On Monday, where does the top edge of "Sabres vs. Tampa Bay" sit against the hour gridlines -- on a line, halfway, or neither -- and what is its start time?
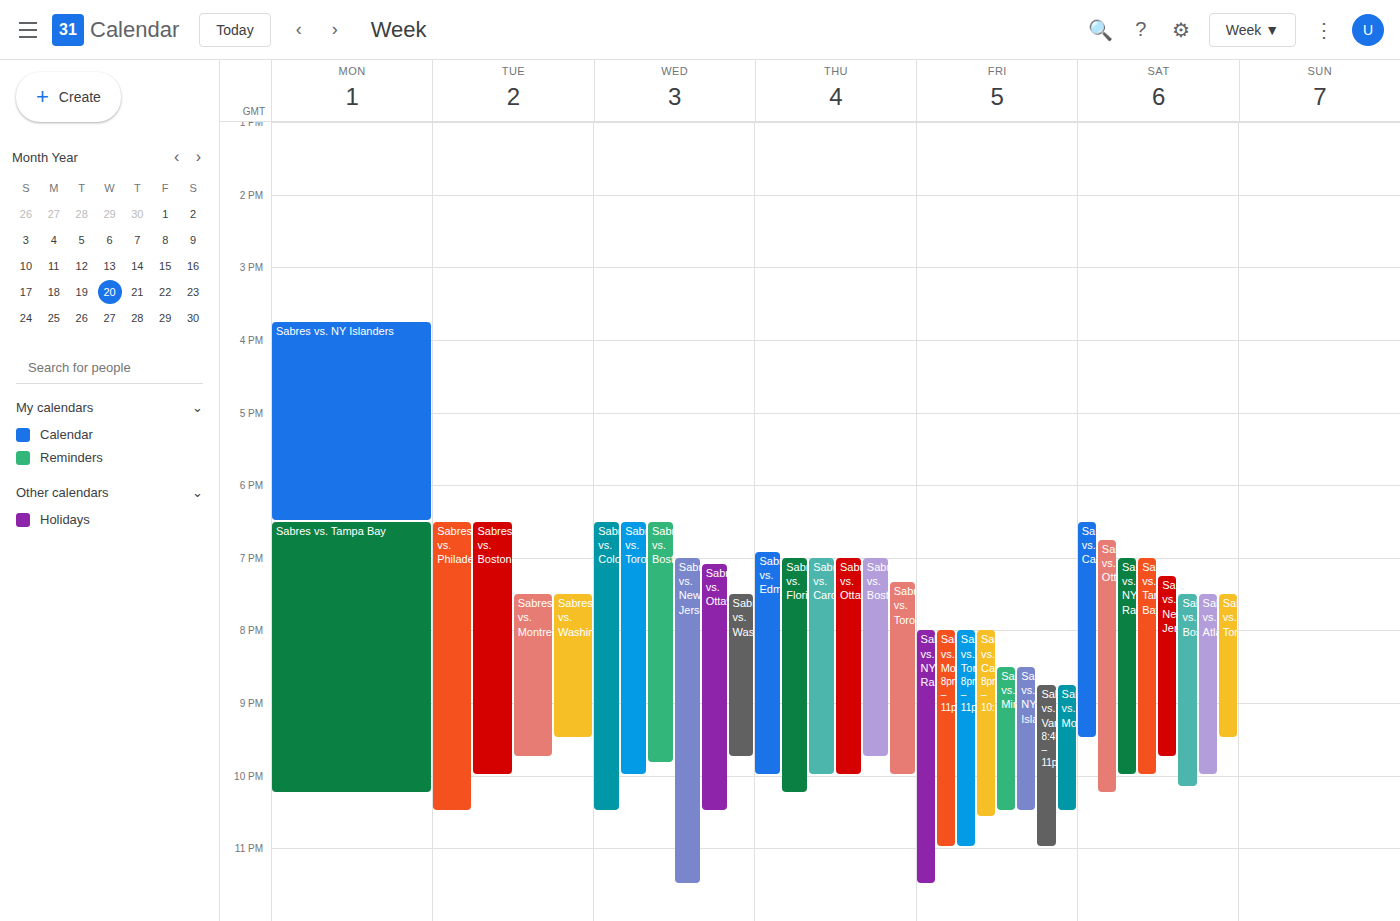
6:30 PM -- halfway between the 6 PM and 7 PM lines.